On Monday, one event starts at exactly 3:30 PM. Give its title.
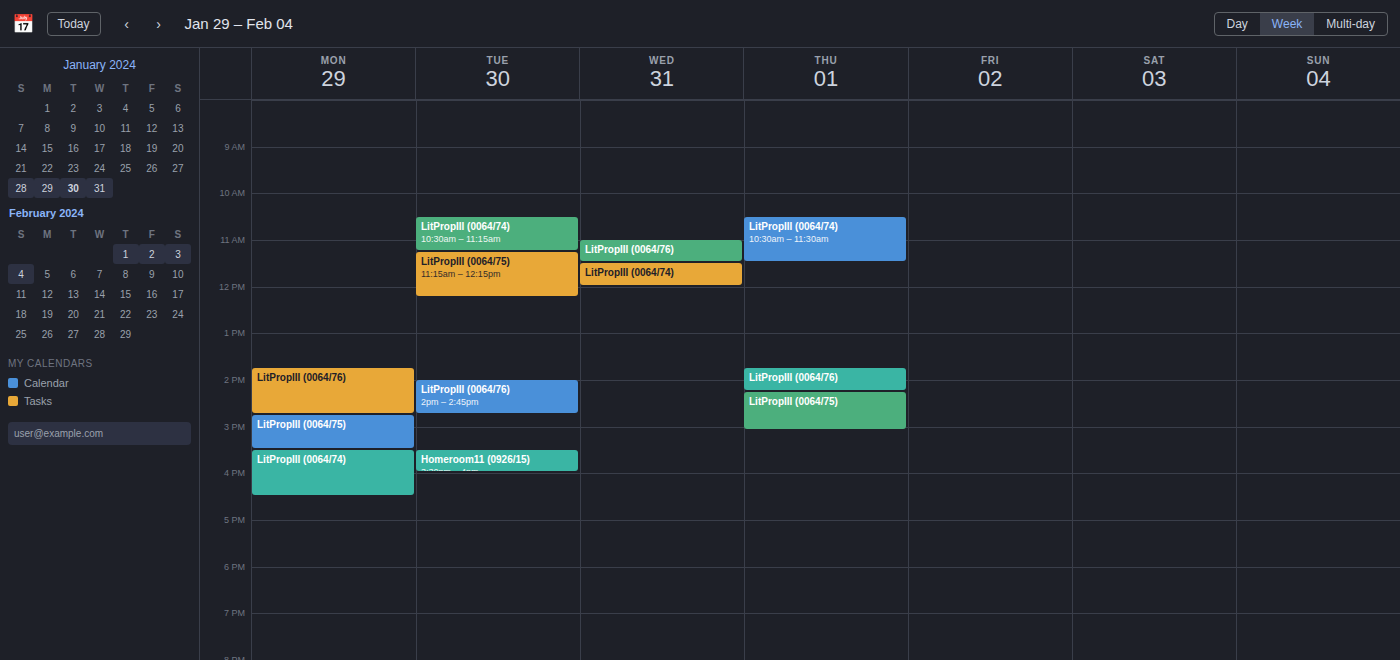
"LitPropIII (0064/74)"